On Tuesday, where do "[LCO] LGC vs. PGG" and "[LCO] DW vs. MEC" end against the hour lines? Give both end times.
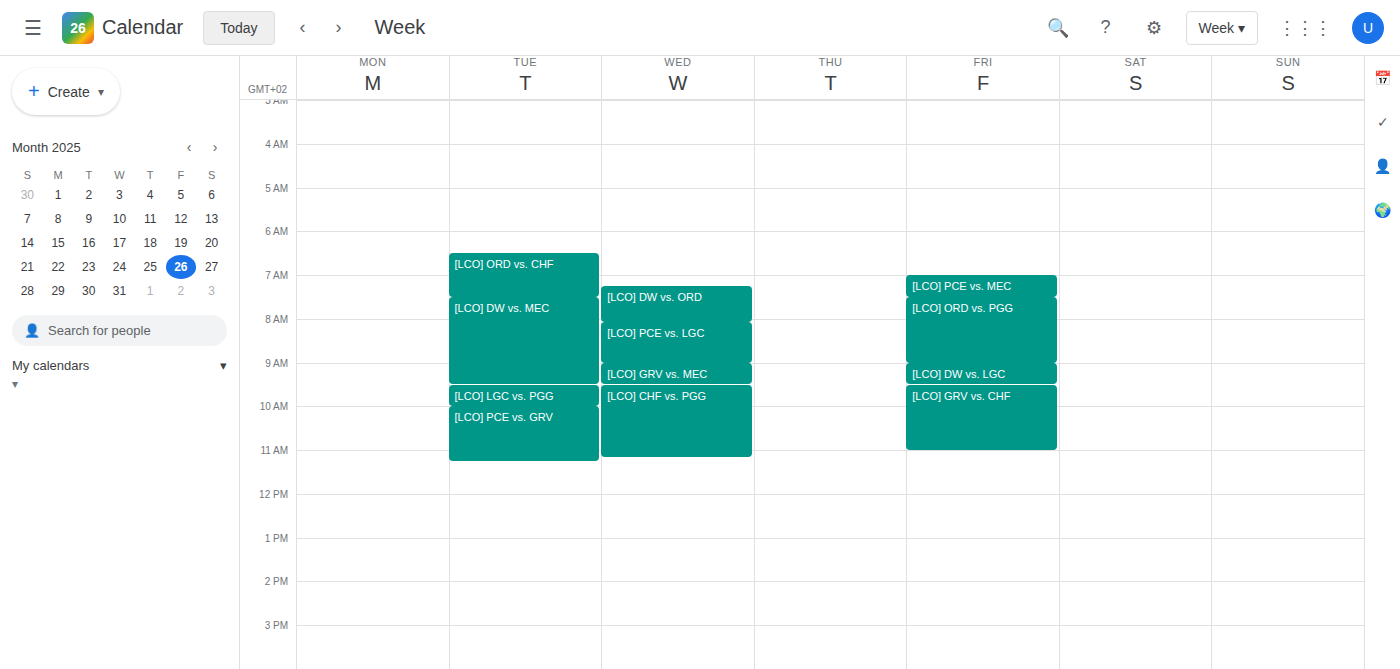
"[LCO] LGC vs. PGG": 10:00 AM, exactly on the 10 AM line. "[LCO] DW vs. MEC": 9:30 AM, halfway between the 9 AM and 10 AM lines.